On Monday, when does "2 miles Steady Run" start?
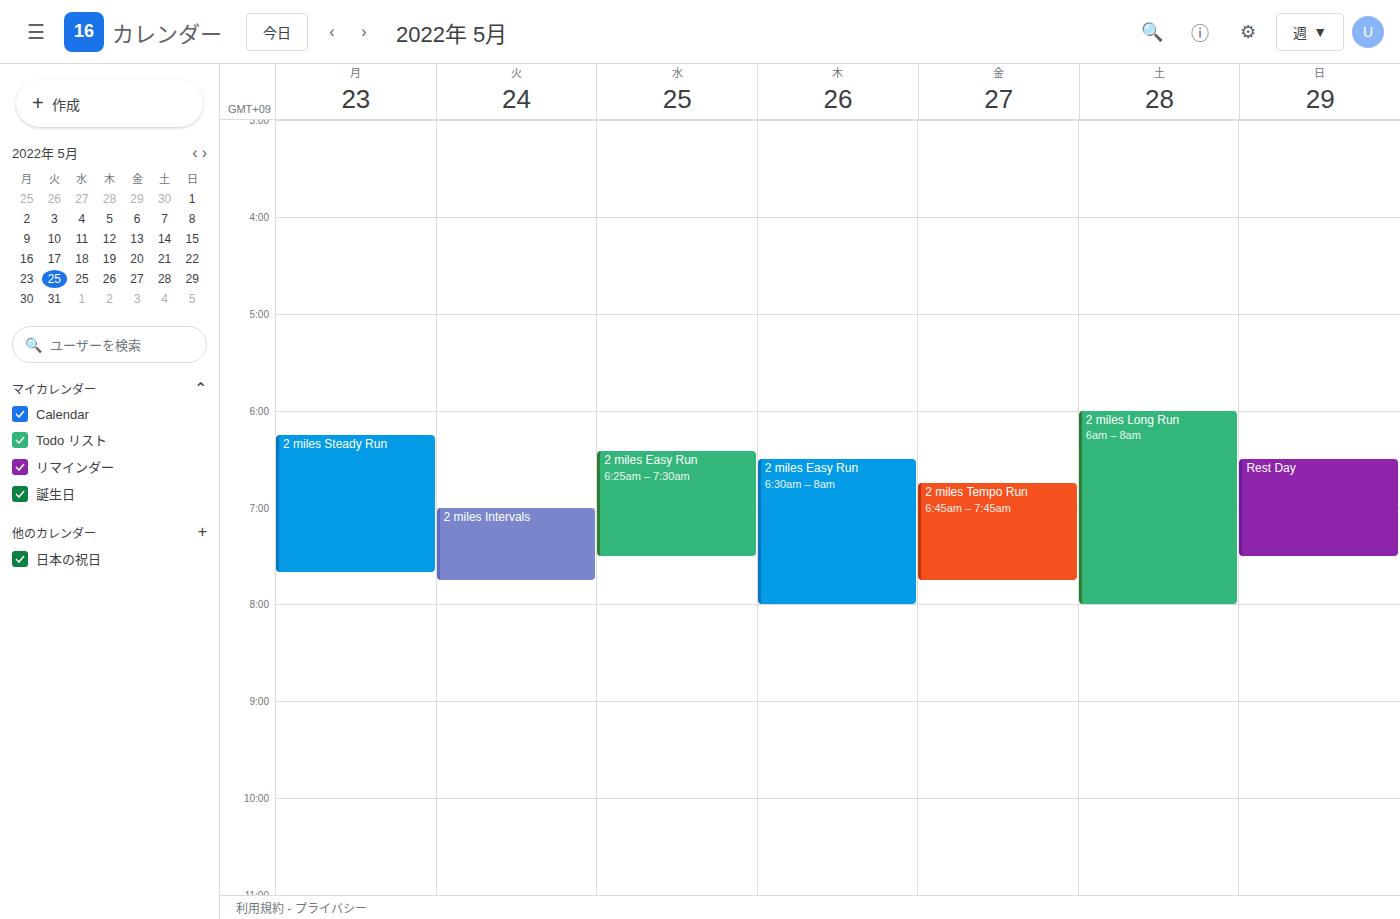
6:15 AM